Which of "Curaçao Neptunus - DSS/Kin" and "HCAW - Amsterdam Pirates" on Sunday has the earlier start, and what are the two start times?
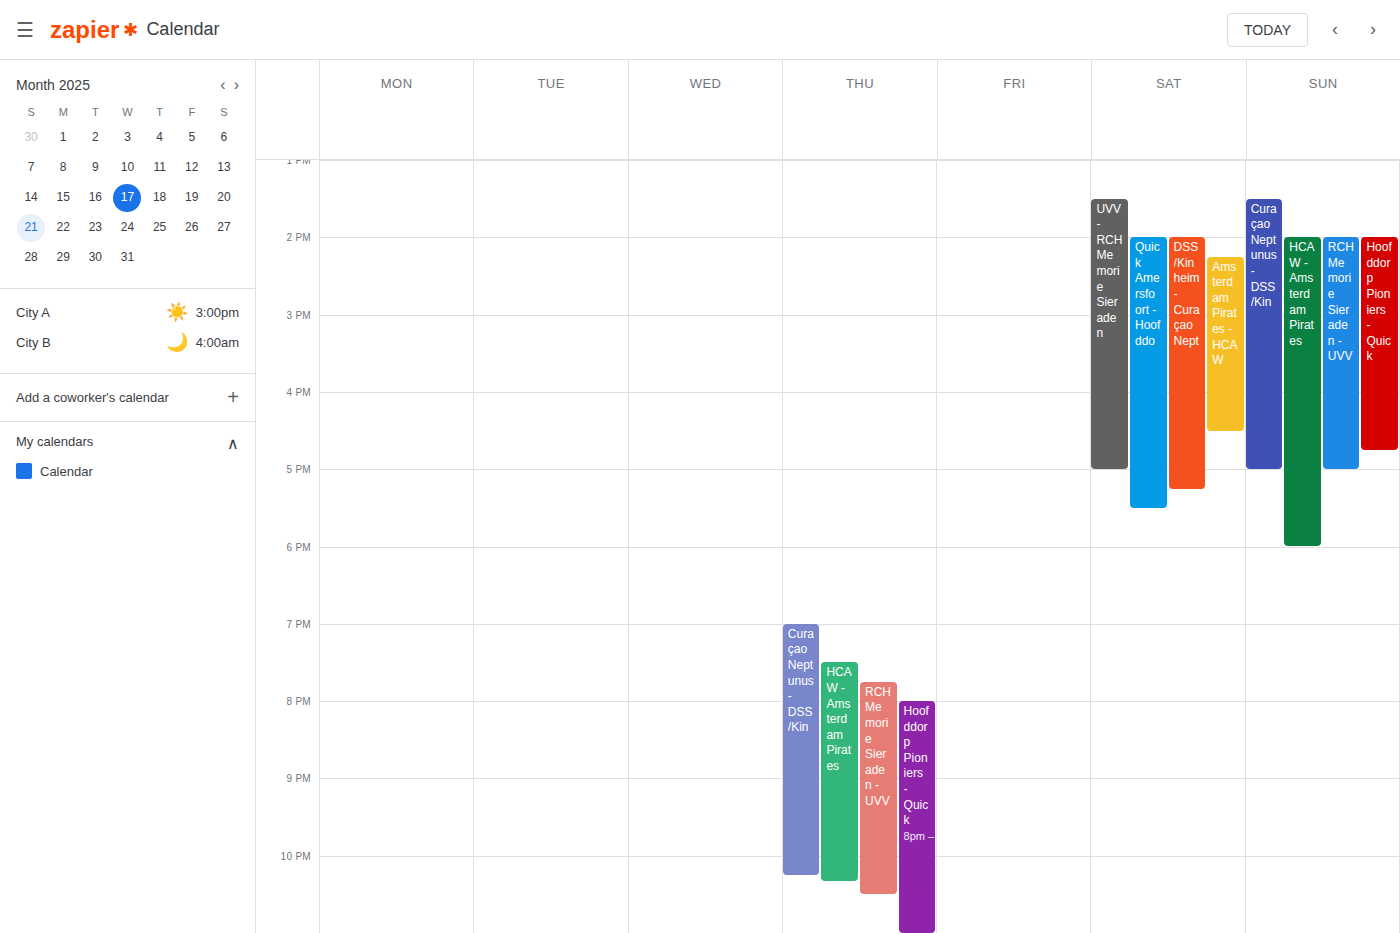
"Curaçao Neptunus - DSS/Kin" 13:30; "HCAW - Amsterdam Pirates" 14:00.